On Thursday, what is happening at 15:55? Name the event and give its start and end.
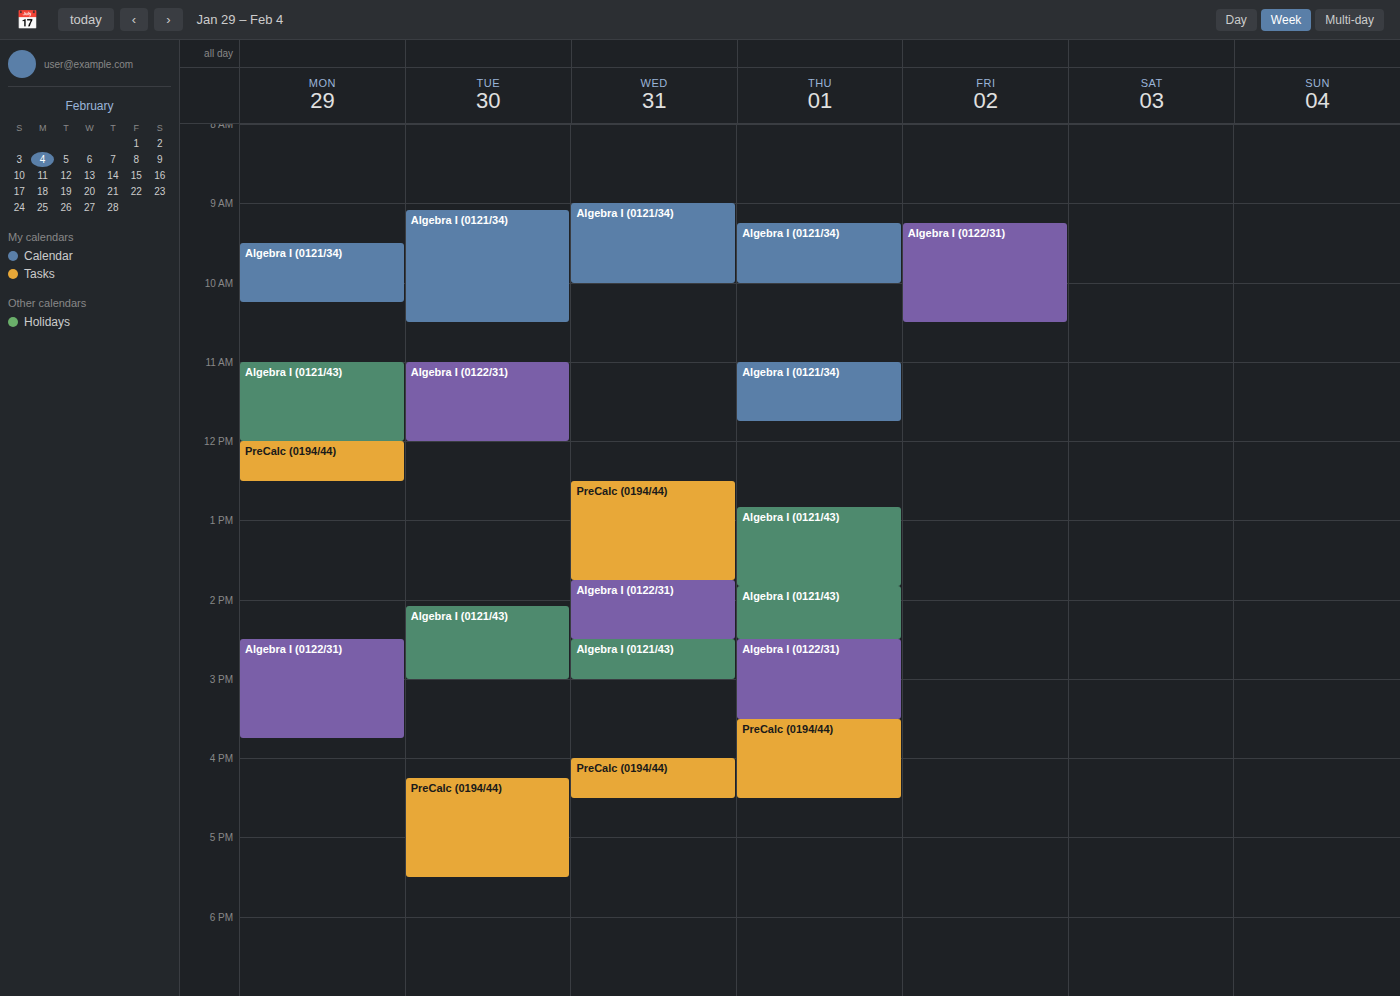
"PreCalc (0194/44)", 15:30 to 16:30